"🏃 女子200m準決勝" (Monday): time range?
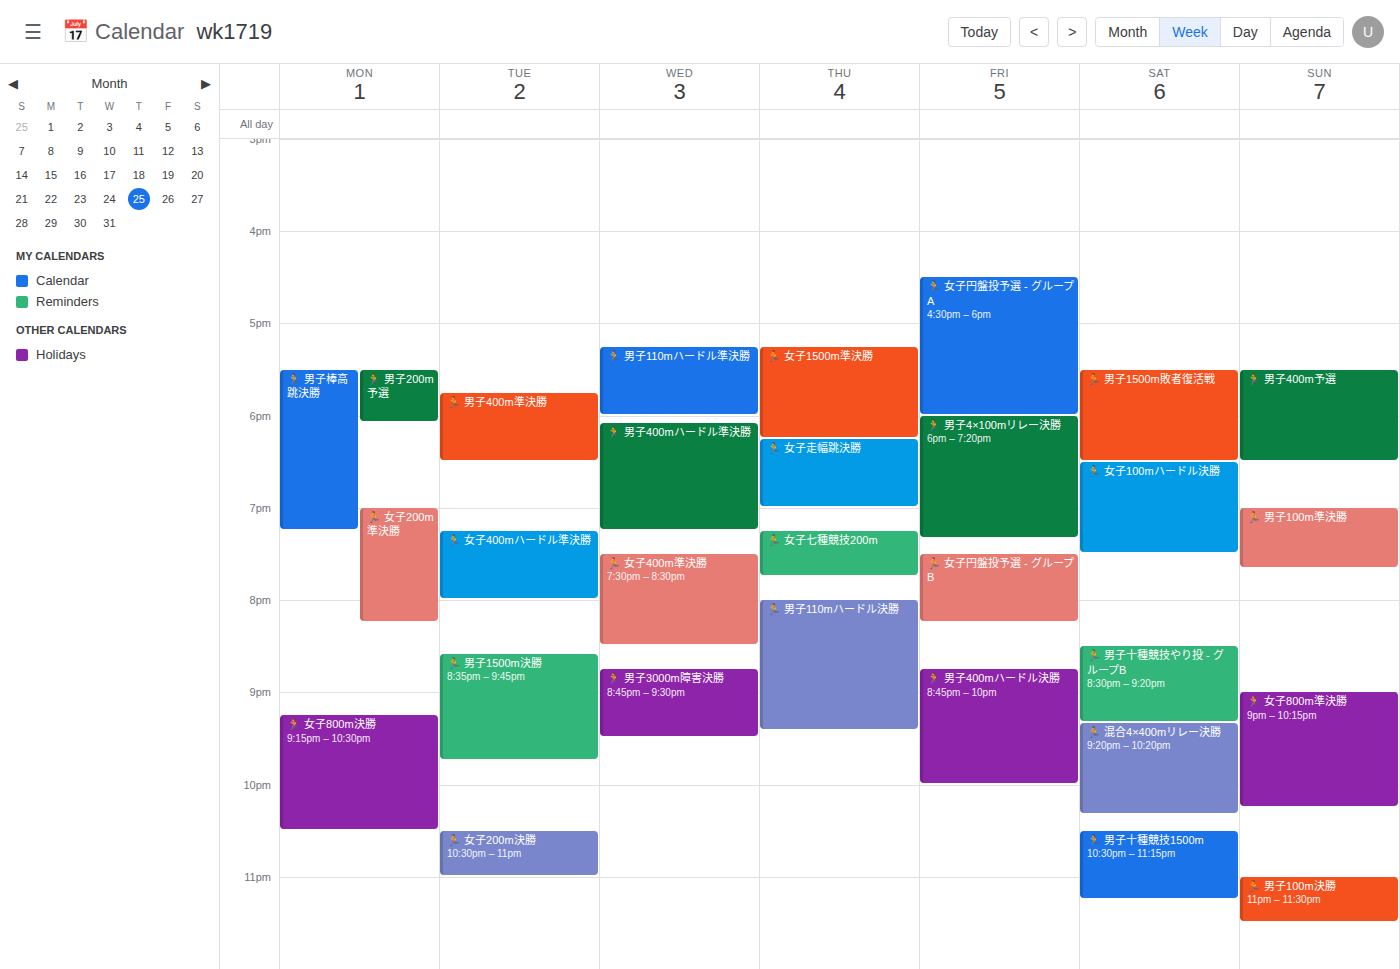
7:00 PM to 8:15 PM